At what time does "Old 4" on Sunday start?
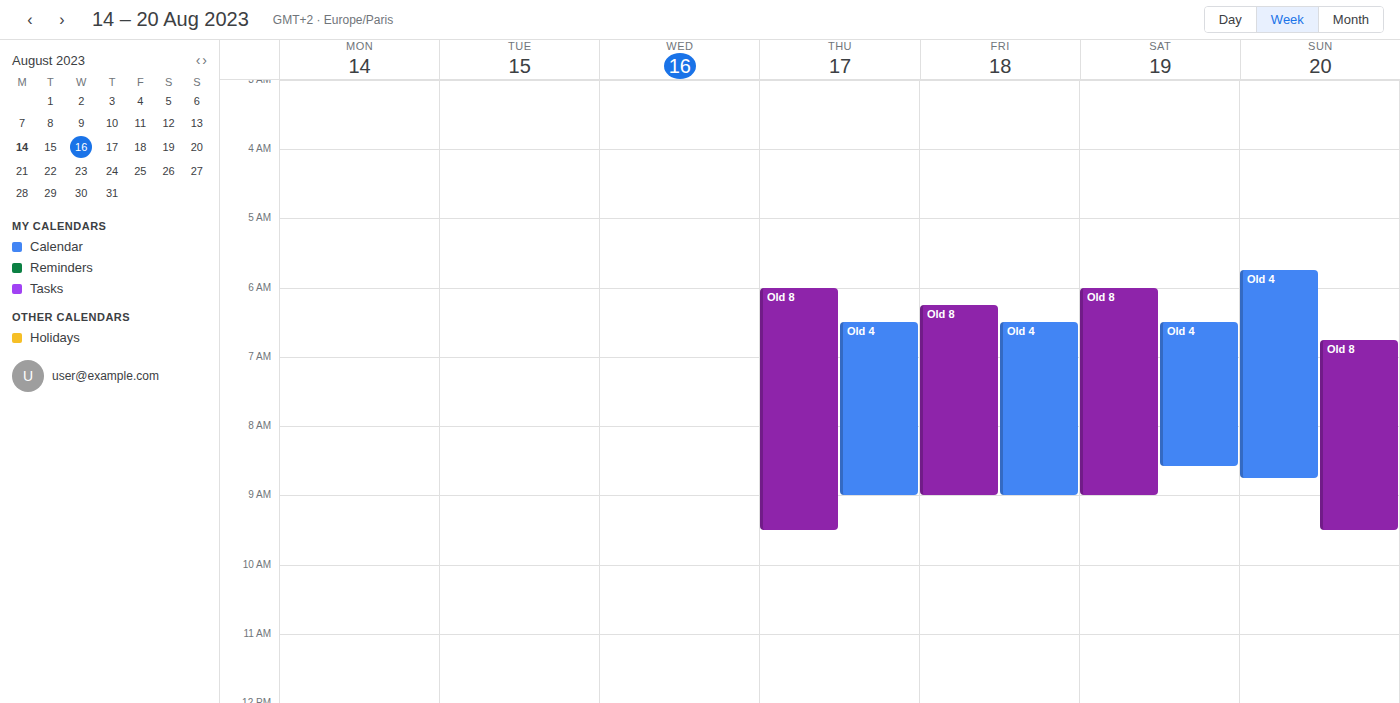
5:45 AM